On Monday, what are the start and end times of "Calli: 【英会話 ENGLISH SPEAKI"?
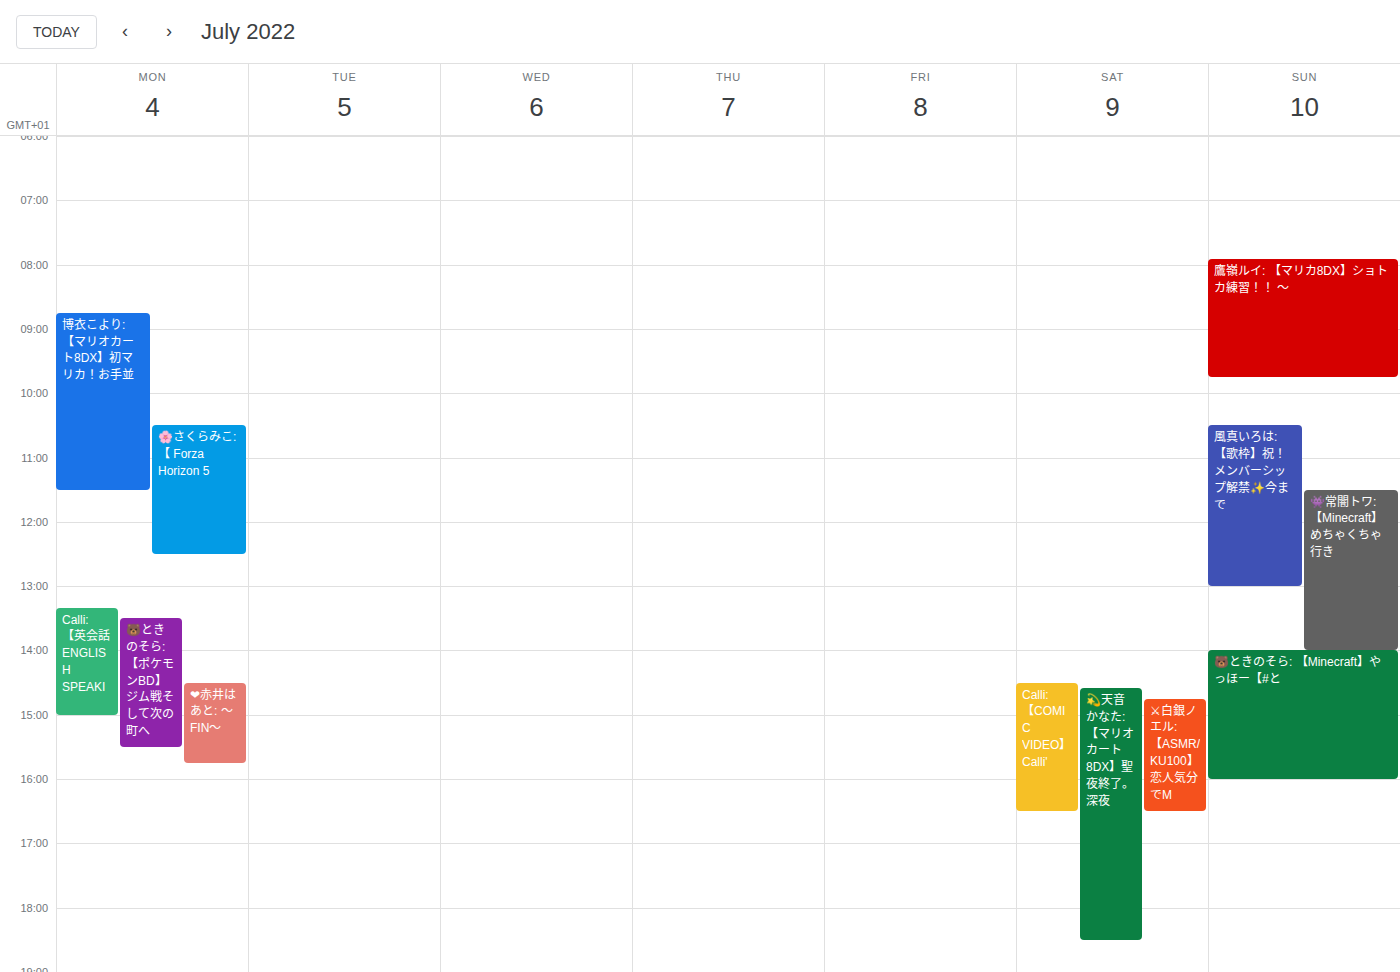
1:20 PM to 3:00 PM